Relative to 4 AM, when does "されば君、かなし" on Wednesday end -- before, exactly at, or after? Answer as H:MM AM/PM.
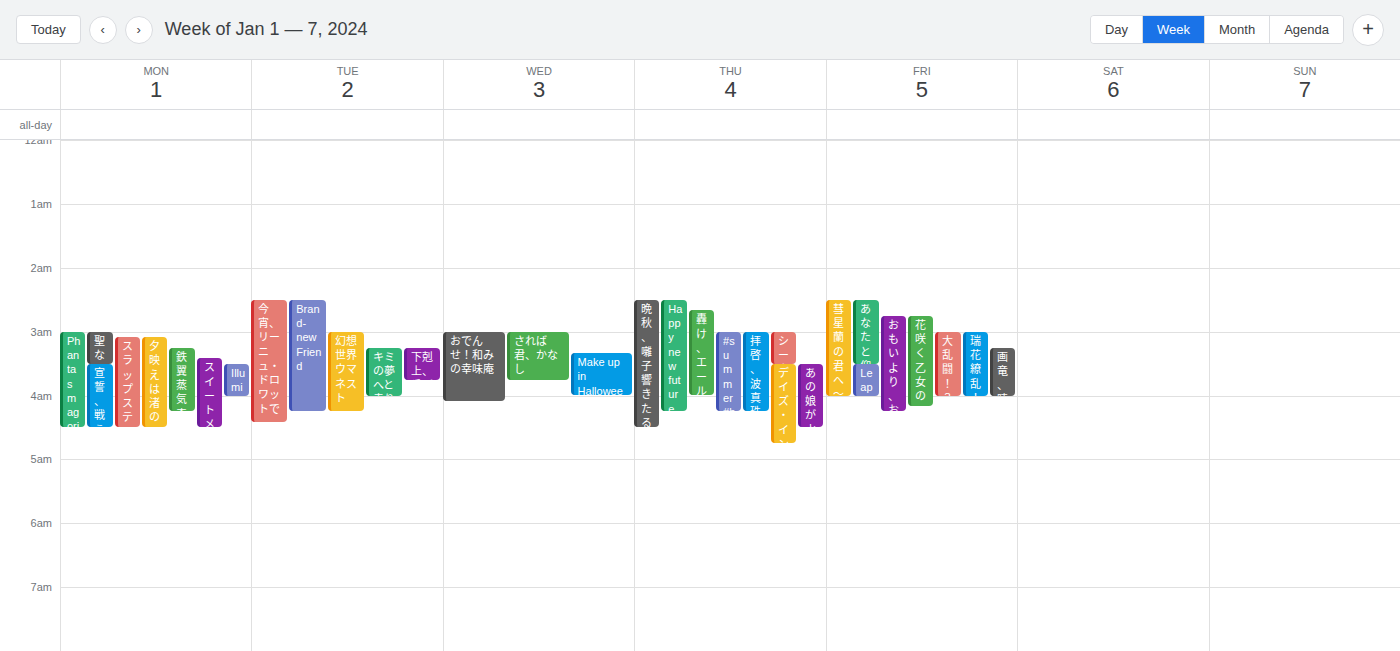
3:45 AM -- before 4 AM, 15 minutes above the 4 AM line.